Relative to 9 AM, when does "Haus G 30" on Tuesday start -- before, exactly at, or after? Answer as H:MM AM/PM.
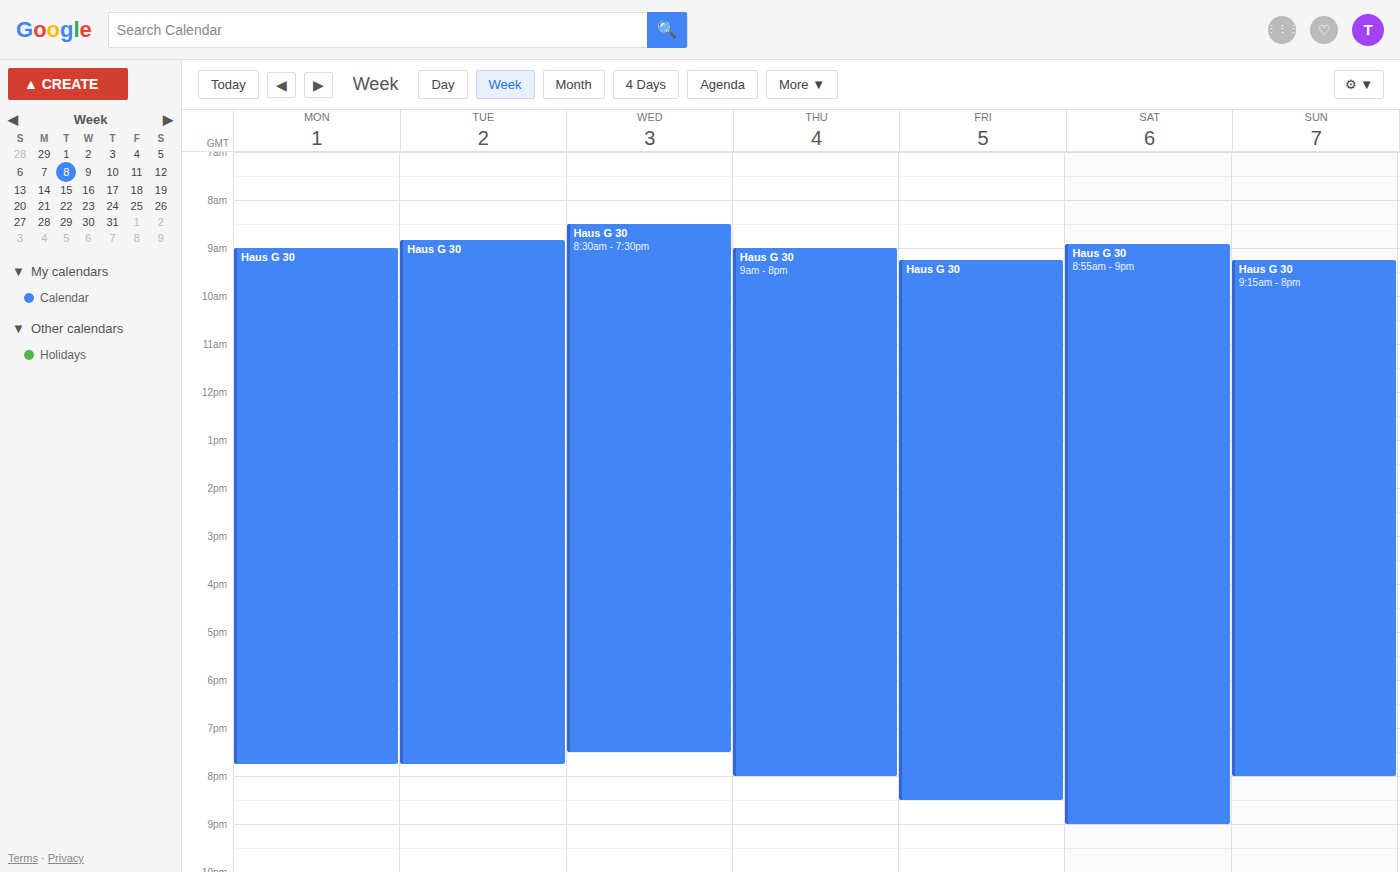
8:50 AM -- before 9 AM, 10 minutes above the 9 AM line.